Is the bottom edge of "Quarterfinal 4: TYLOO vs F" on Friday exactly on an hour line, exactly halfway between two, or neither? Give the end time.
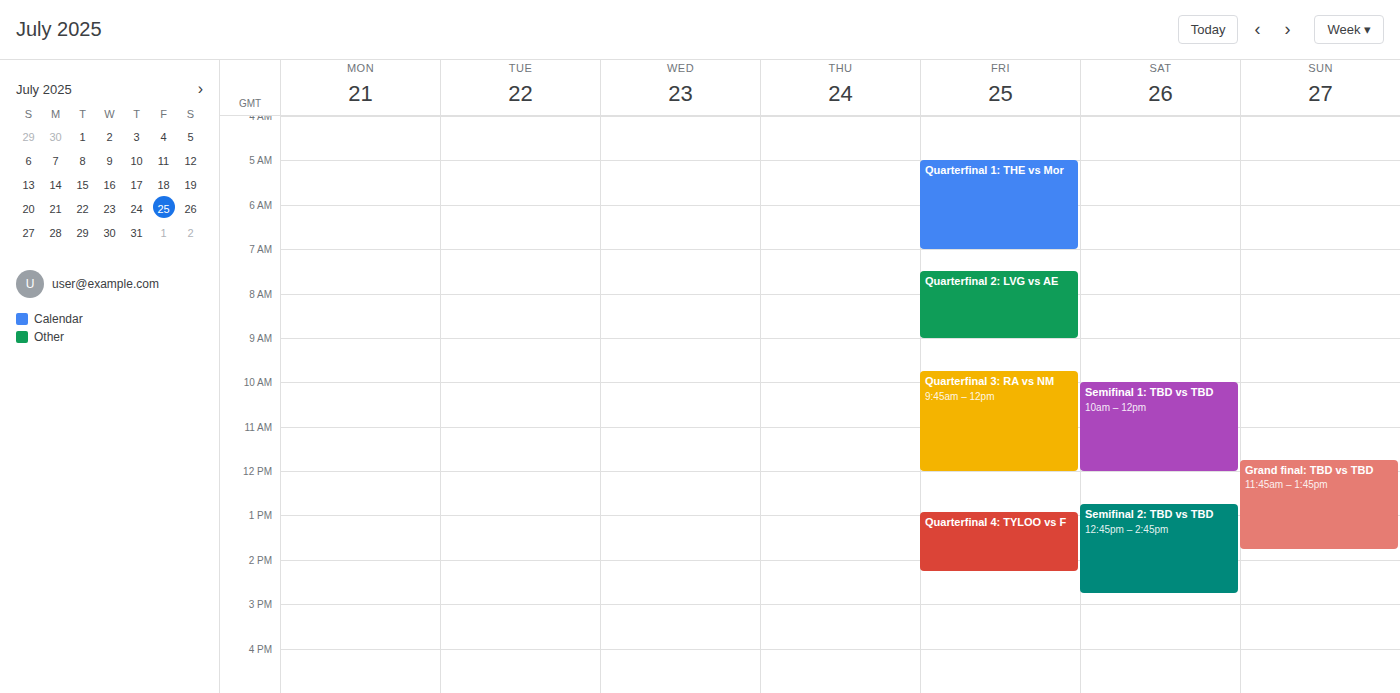
2:15 PM -- neither: a quarter of the way from the 2 PM line to the 3 PM line.